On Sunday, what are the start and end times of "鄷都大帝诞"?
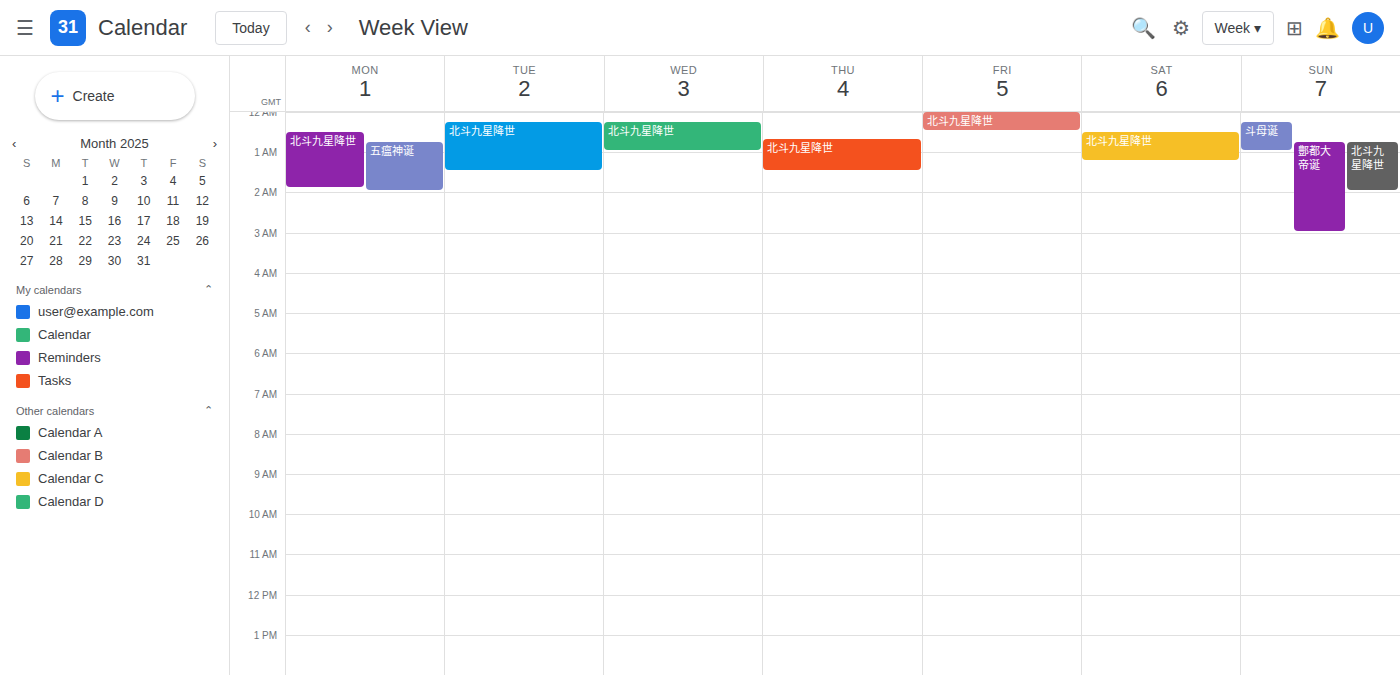
12:45 AM to 3:00 AM